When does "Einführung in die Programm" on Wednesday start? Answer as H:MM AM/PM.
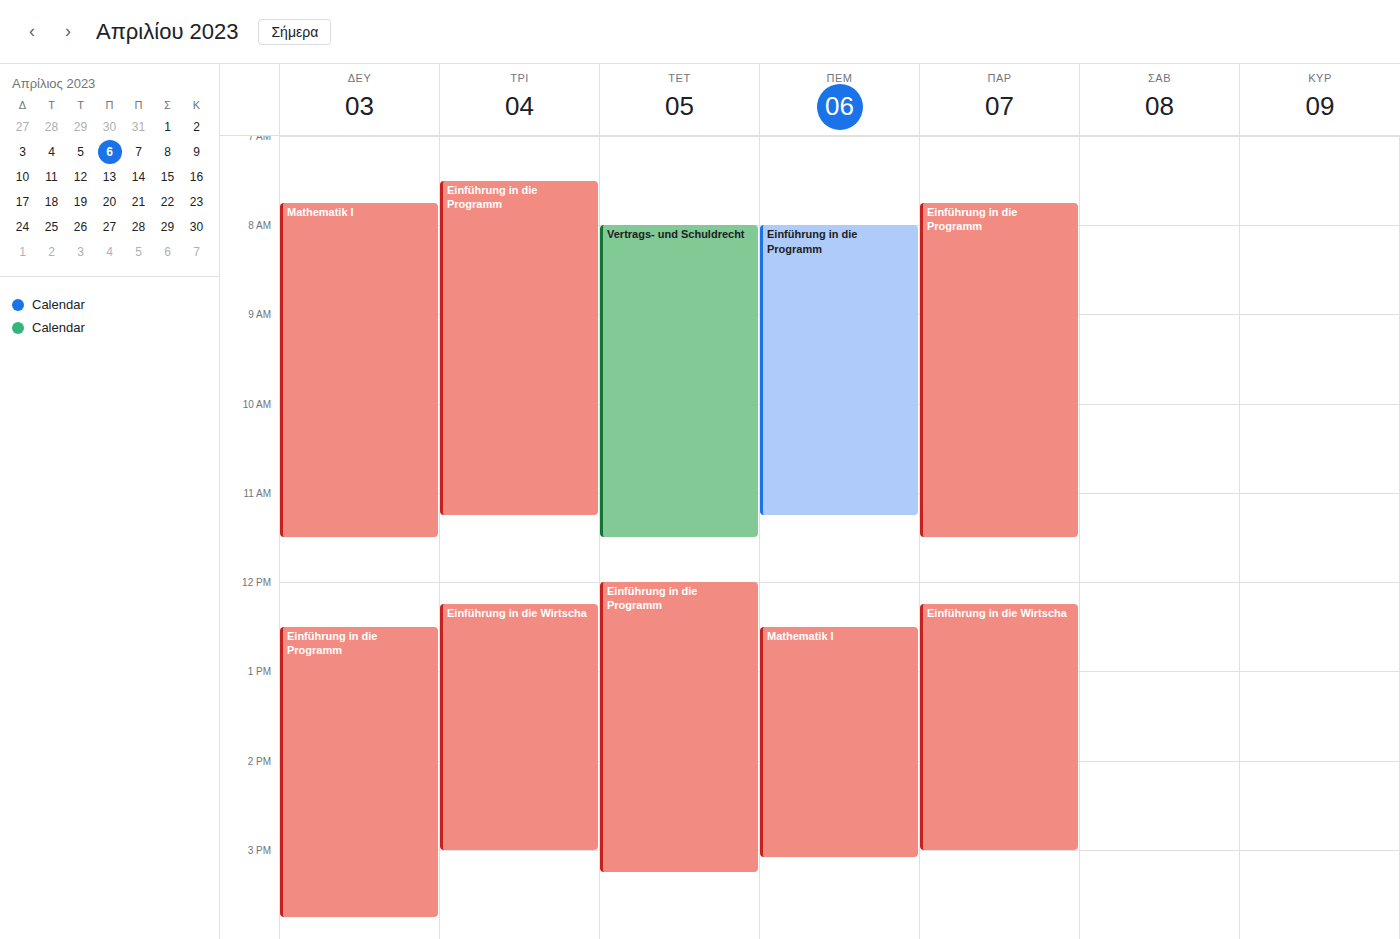
12:00 PM